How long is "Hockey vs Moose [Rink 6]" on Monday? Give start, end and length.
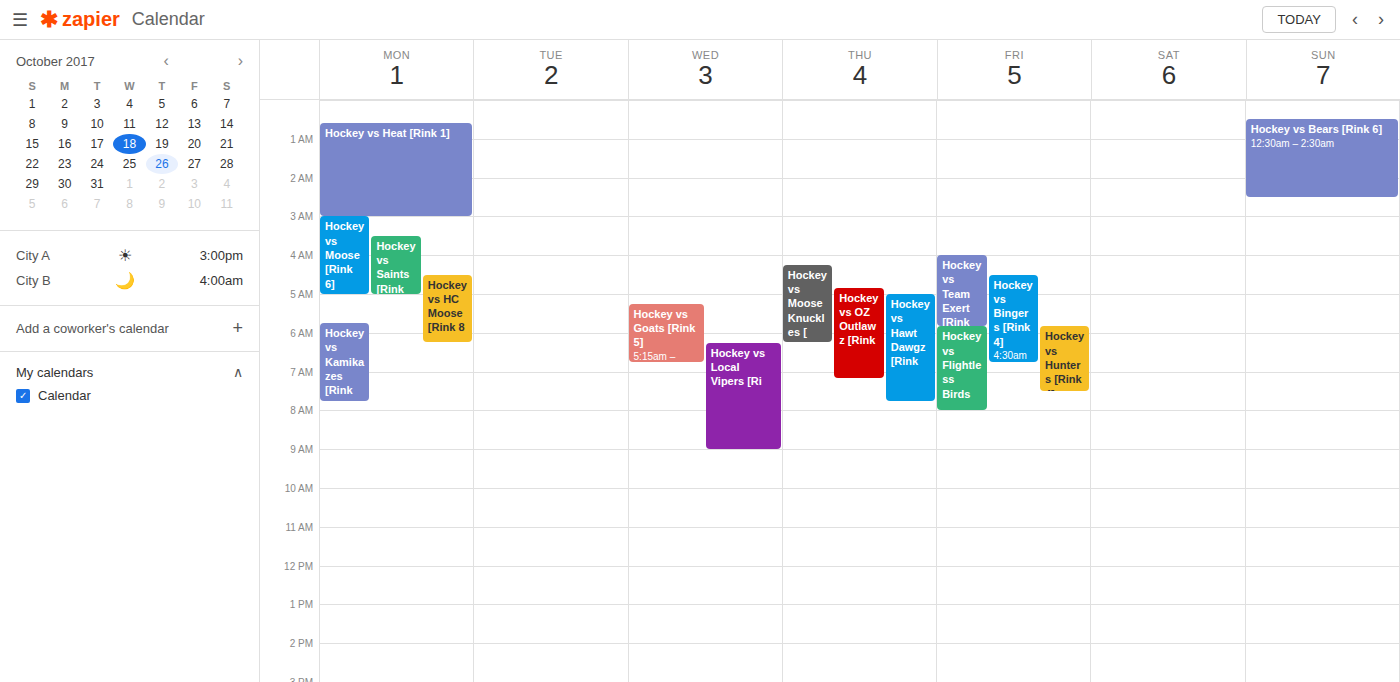
3:00 AM to 5:00 AM, 2 hours